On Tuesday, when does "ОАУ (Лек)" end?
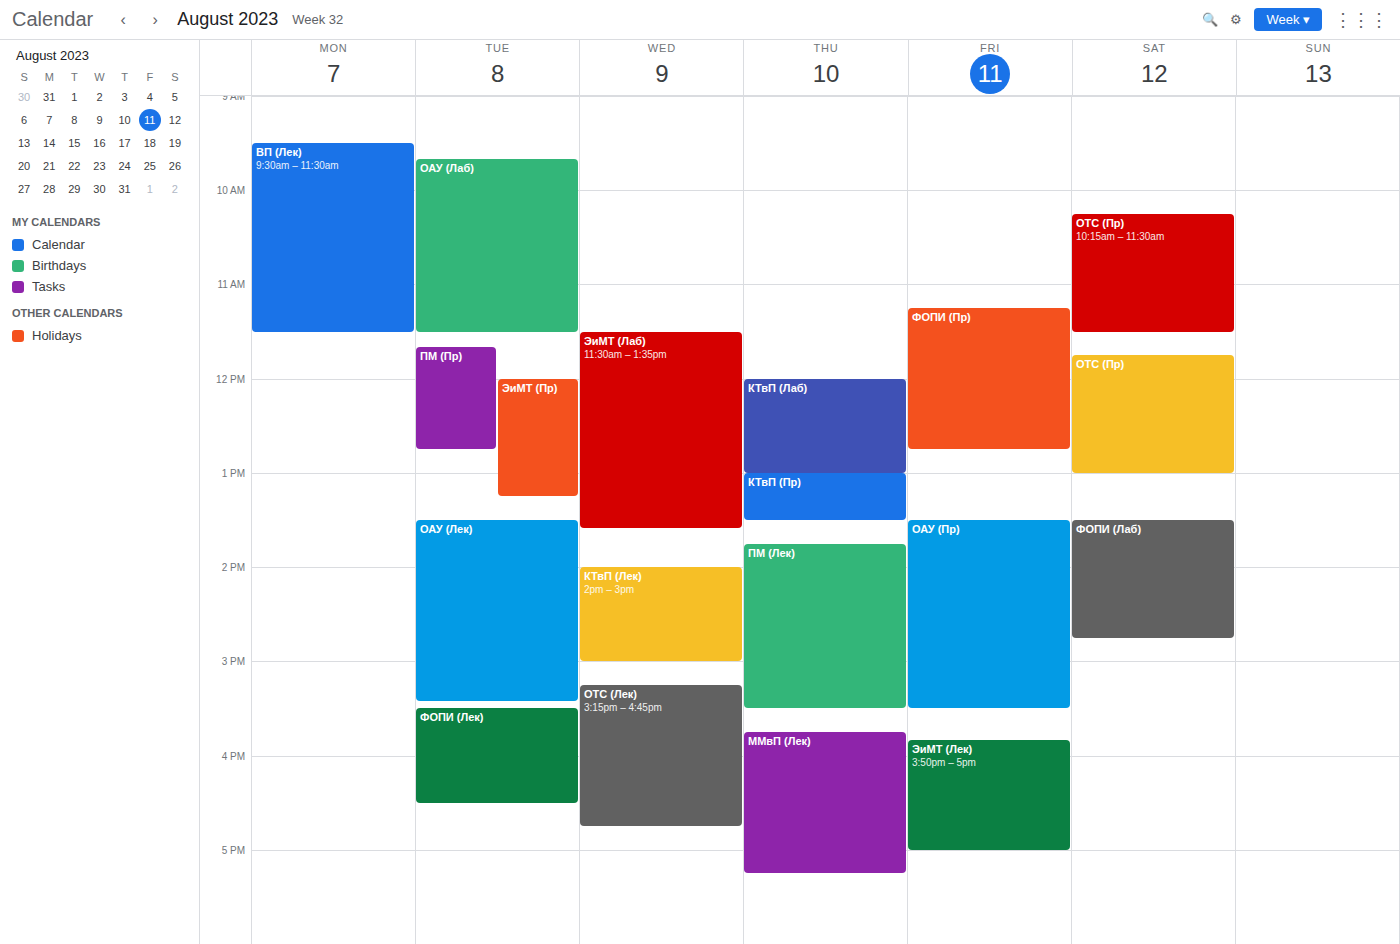
3:25 PM